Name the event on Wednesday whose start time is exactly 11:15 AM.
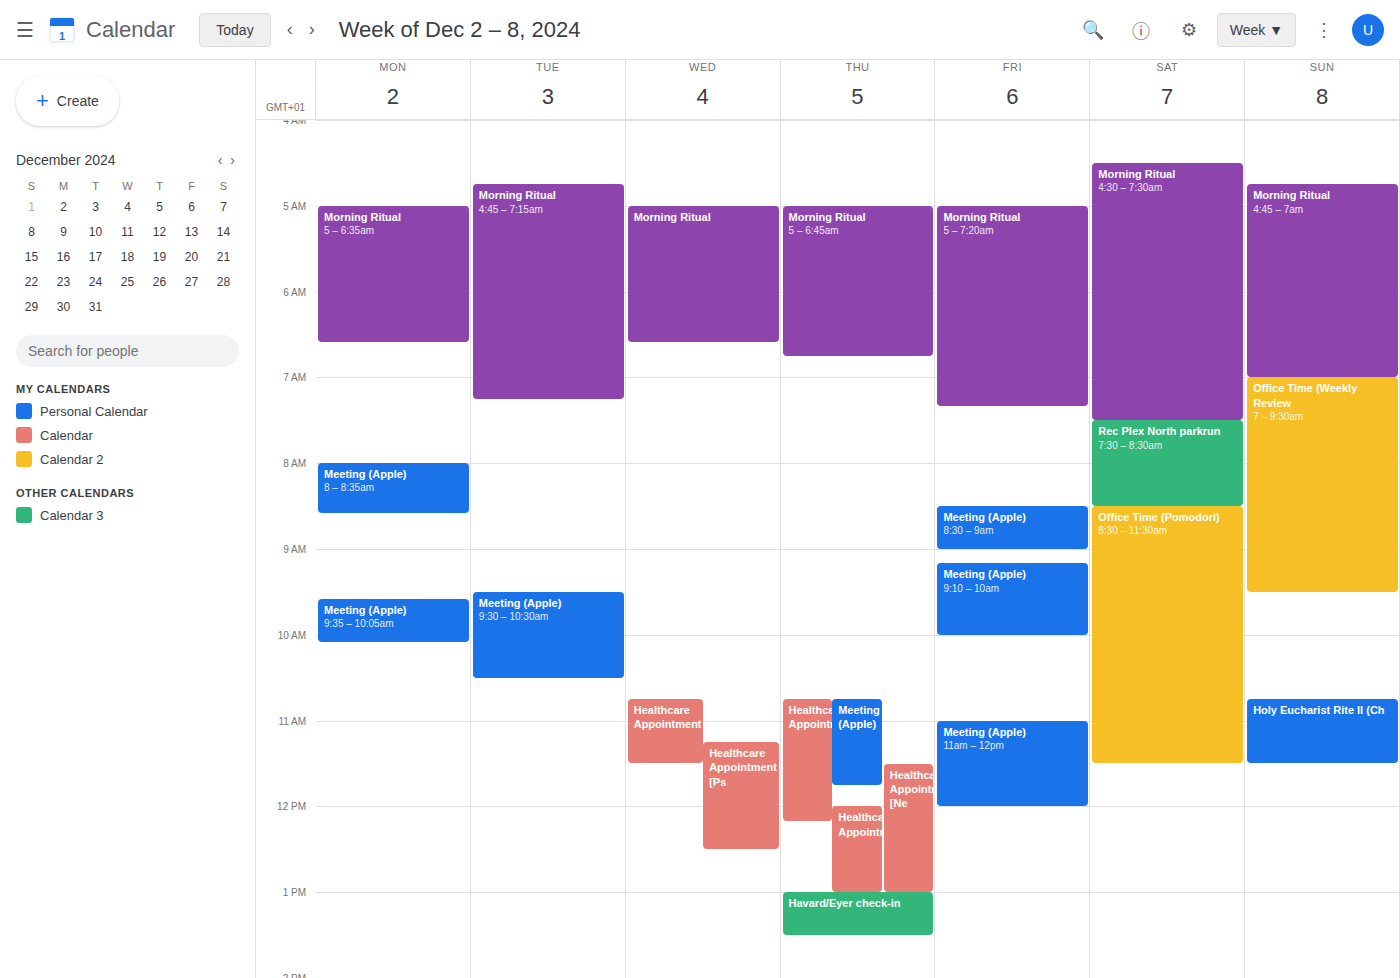
"Healthcare Appointment [Ps"